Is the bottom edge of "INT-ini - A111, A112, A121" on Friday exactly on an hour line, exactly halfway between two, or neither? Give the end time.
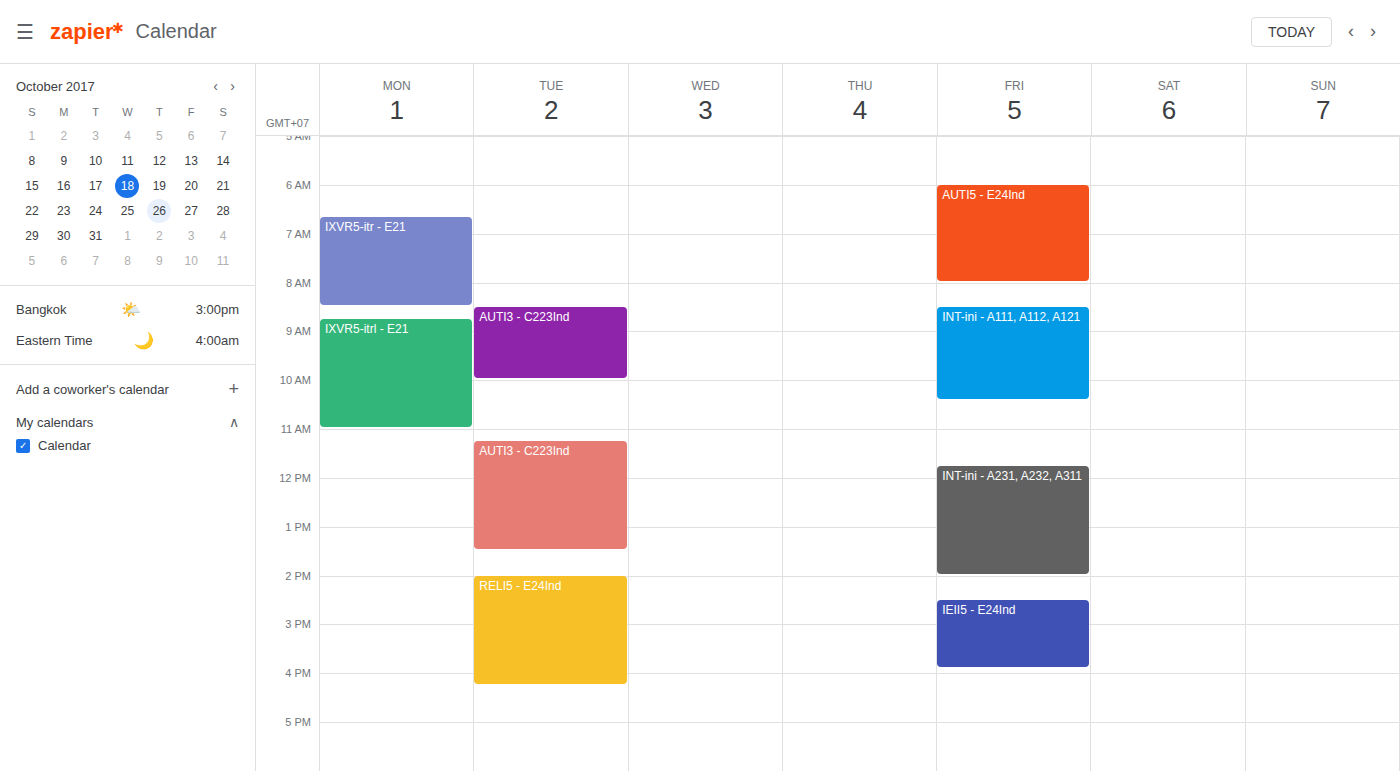
10:25 AM -- neither: 25 minutes below the 10 AM line and 35 minutes above the 11 AM line.